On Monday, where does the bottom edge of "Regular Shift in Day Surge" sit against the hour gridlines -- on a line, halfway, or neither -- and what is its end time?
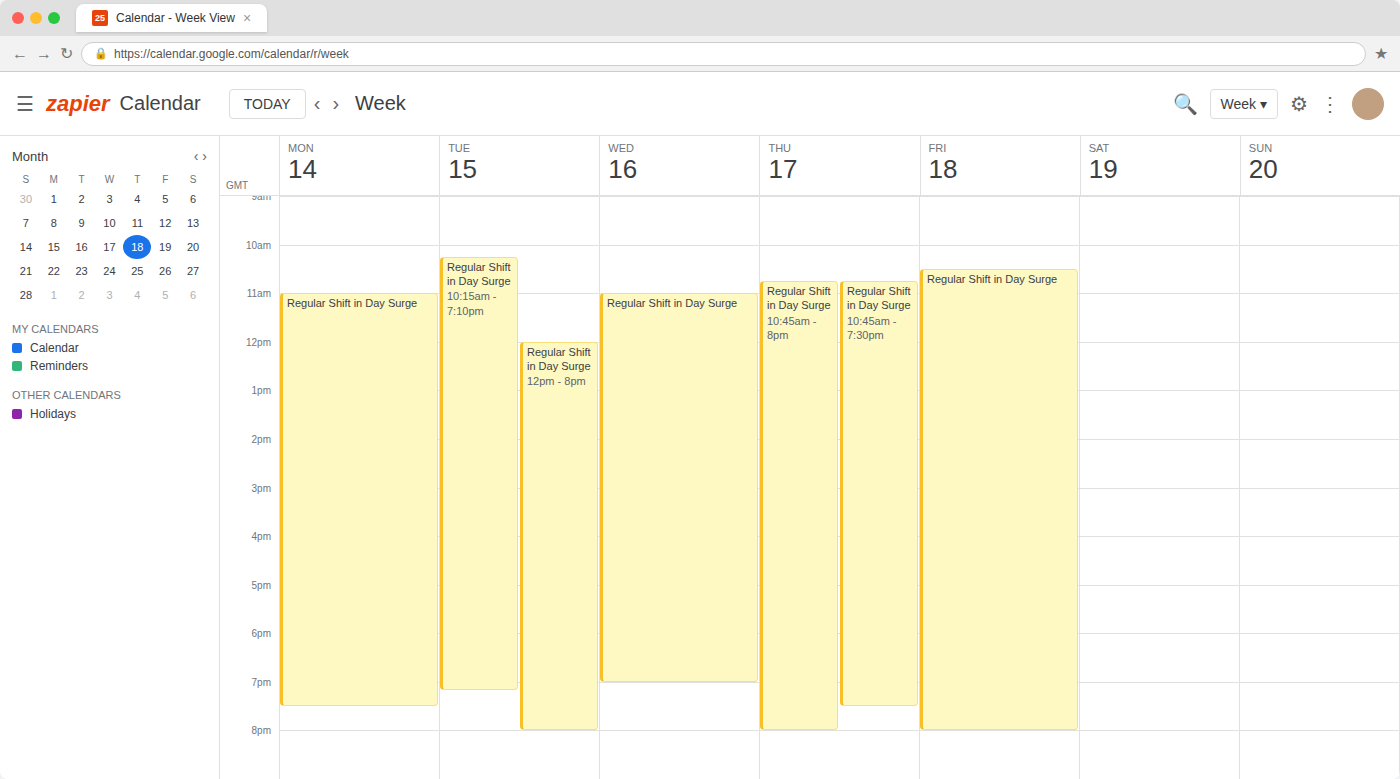
7:30 PM -- halfway between the 7 PM and 8 PM lines.